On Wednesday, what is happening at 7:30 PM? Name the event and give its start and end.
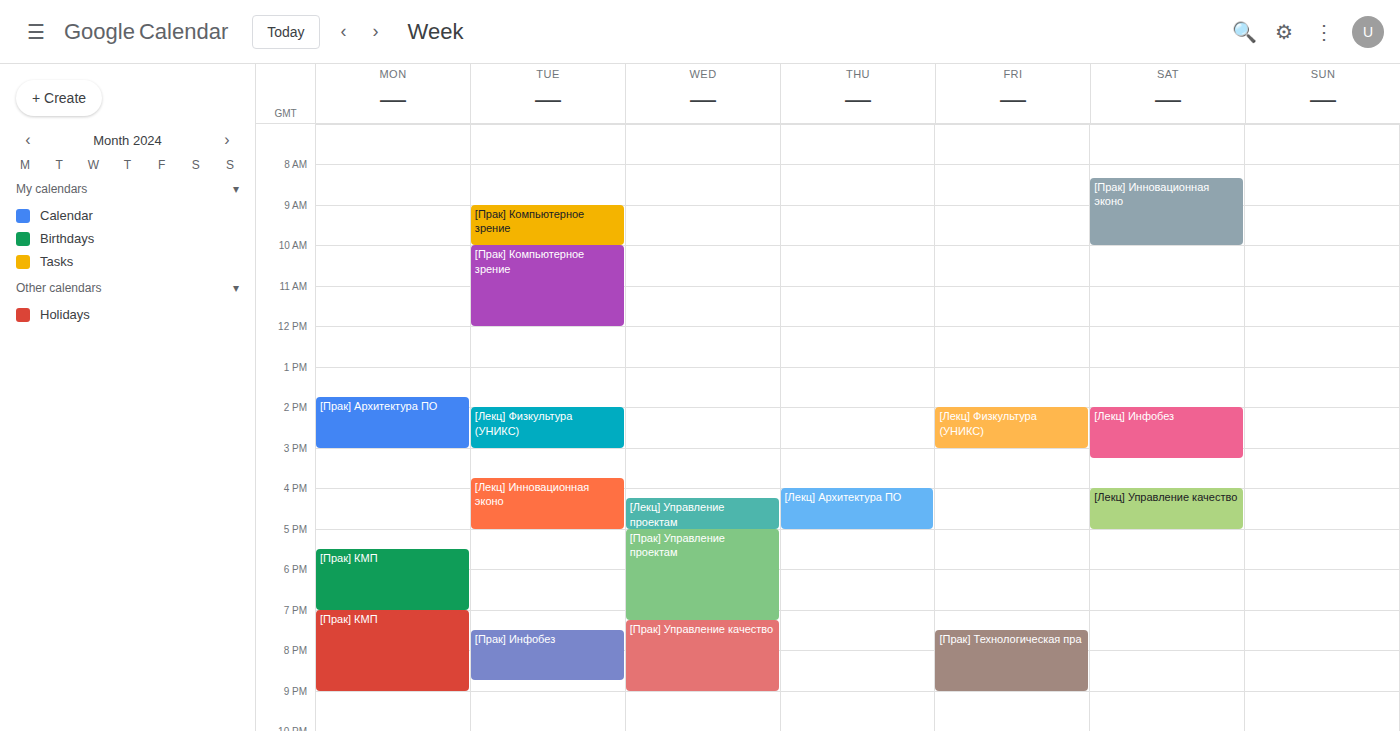
"[Прак] Управление качество", 7:15 PM to 9:00 PM